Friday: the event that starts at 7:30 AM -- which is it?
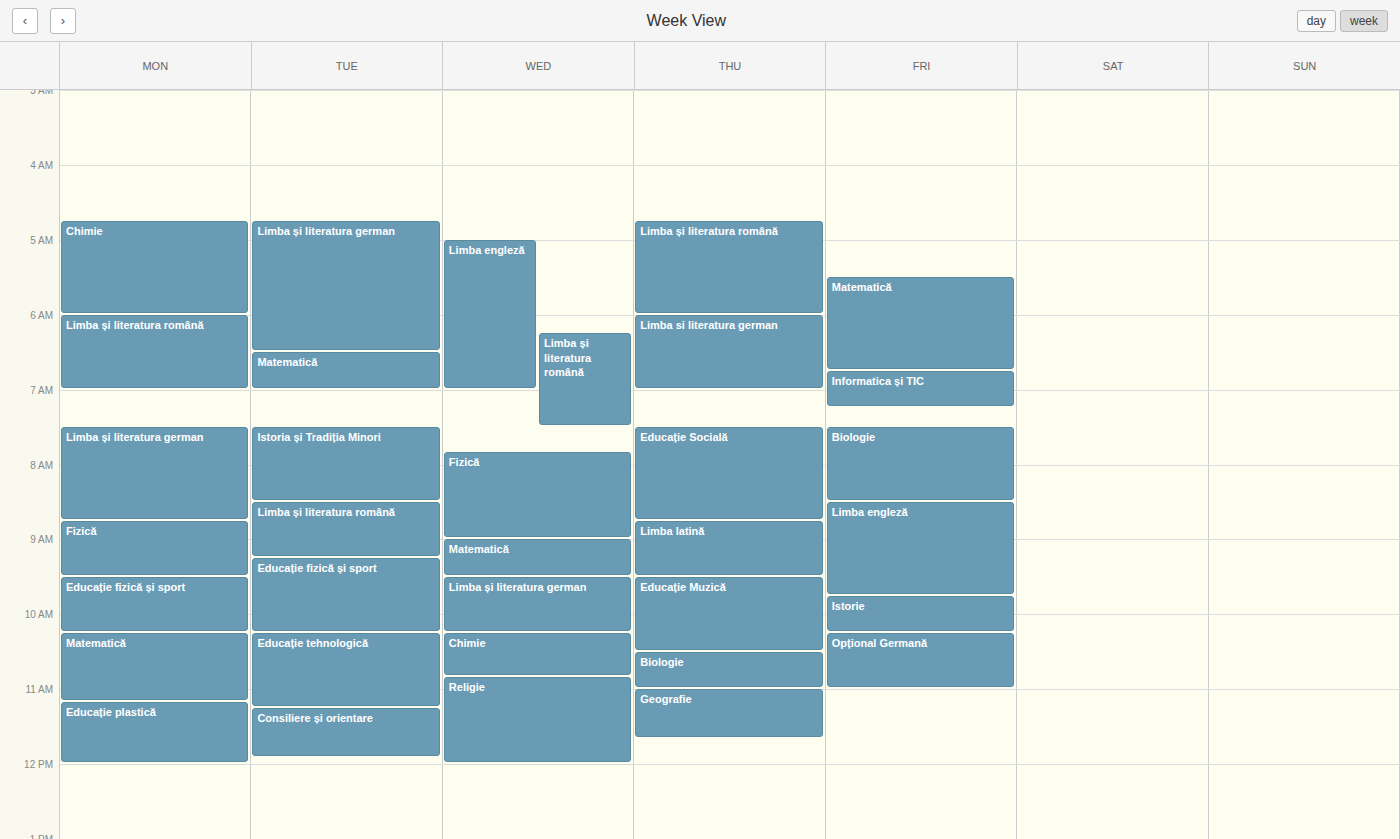
"Biologie"